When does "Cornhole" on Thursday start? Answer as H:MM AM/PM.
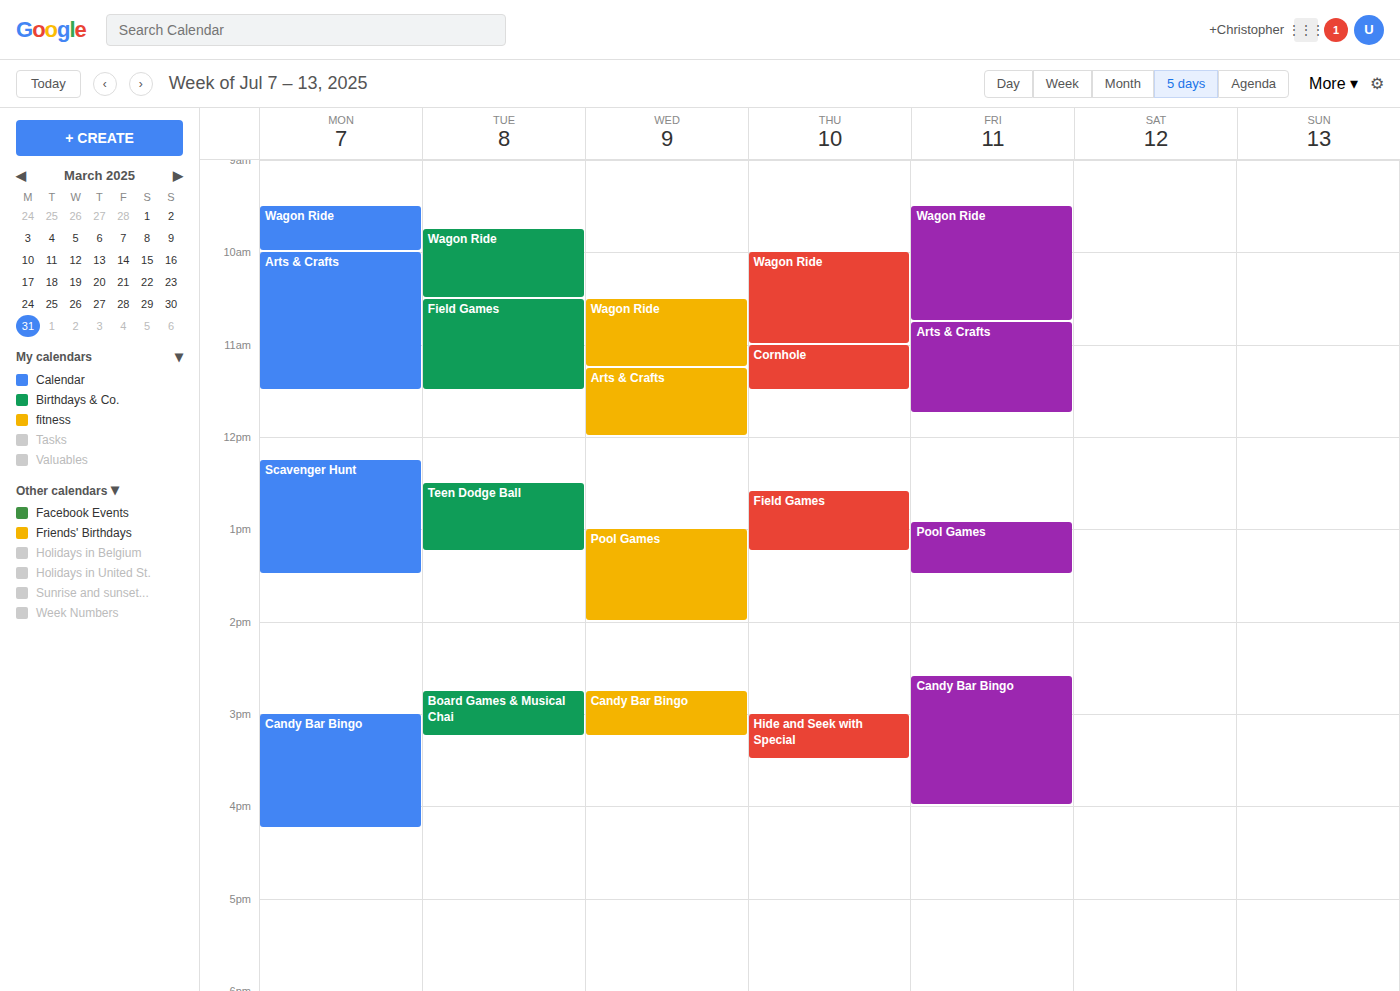
11:00 AM